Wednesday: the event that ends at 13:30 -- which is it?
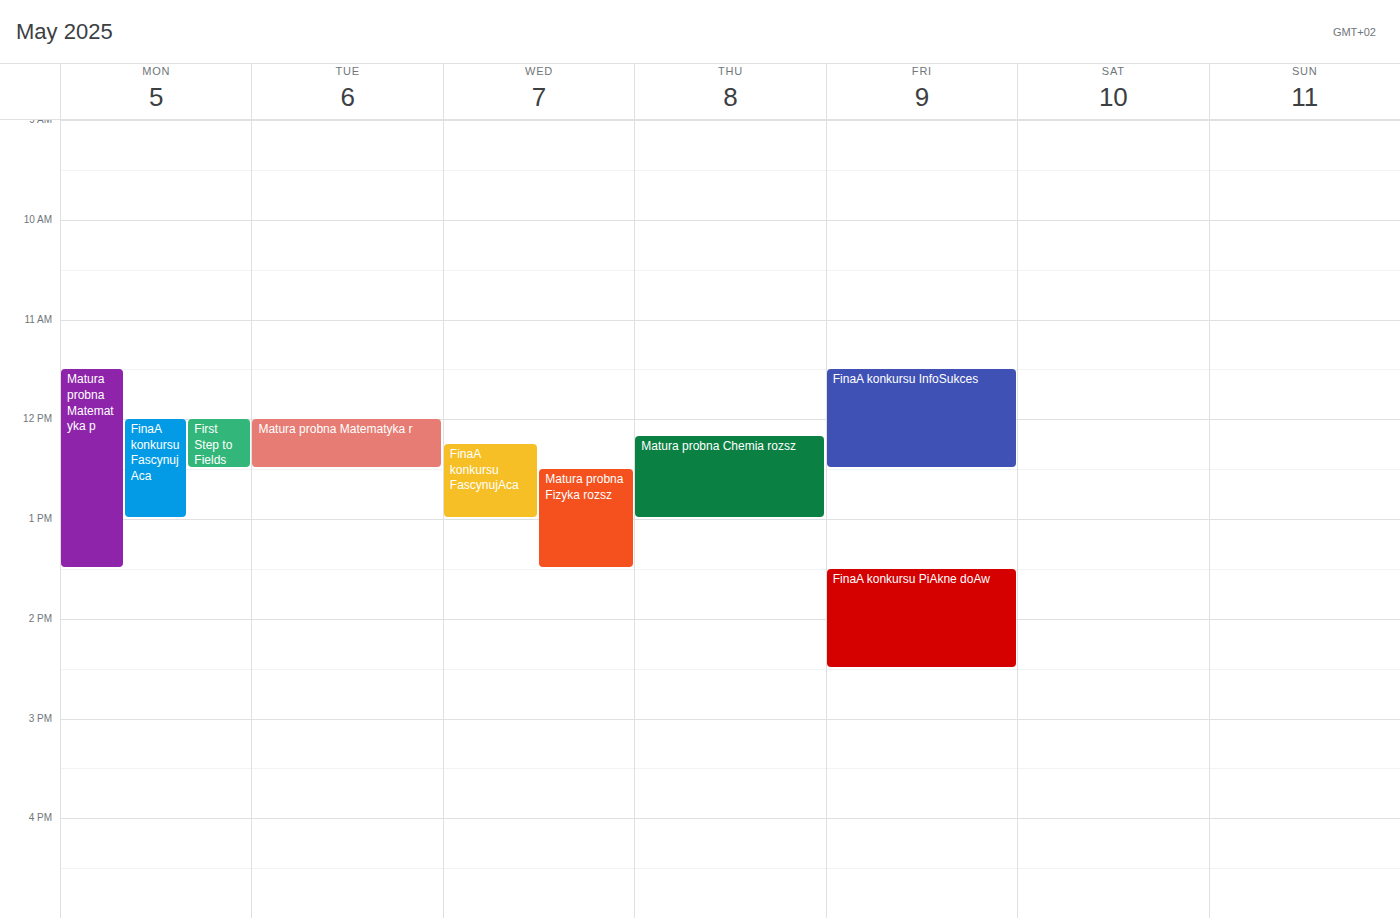
"Matura probna Fizyka rozsz"